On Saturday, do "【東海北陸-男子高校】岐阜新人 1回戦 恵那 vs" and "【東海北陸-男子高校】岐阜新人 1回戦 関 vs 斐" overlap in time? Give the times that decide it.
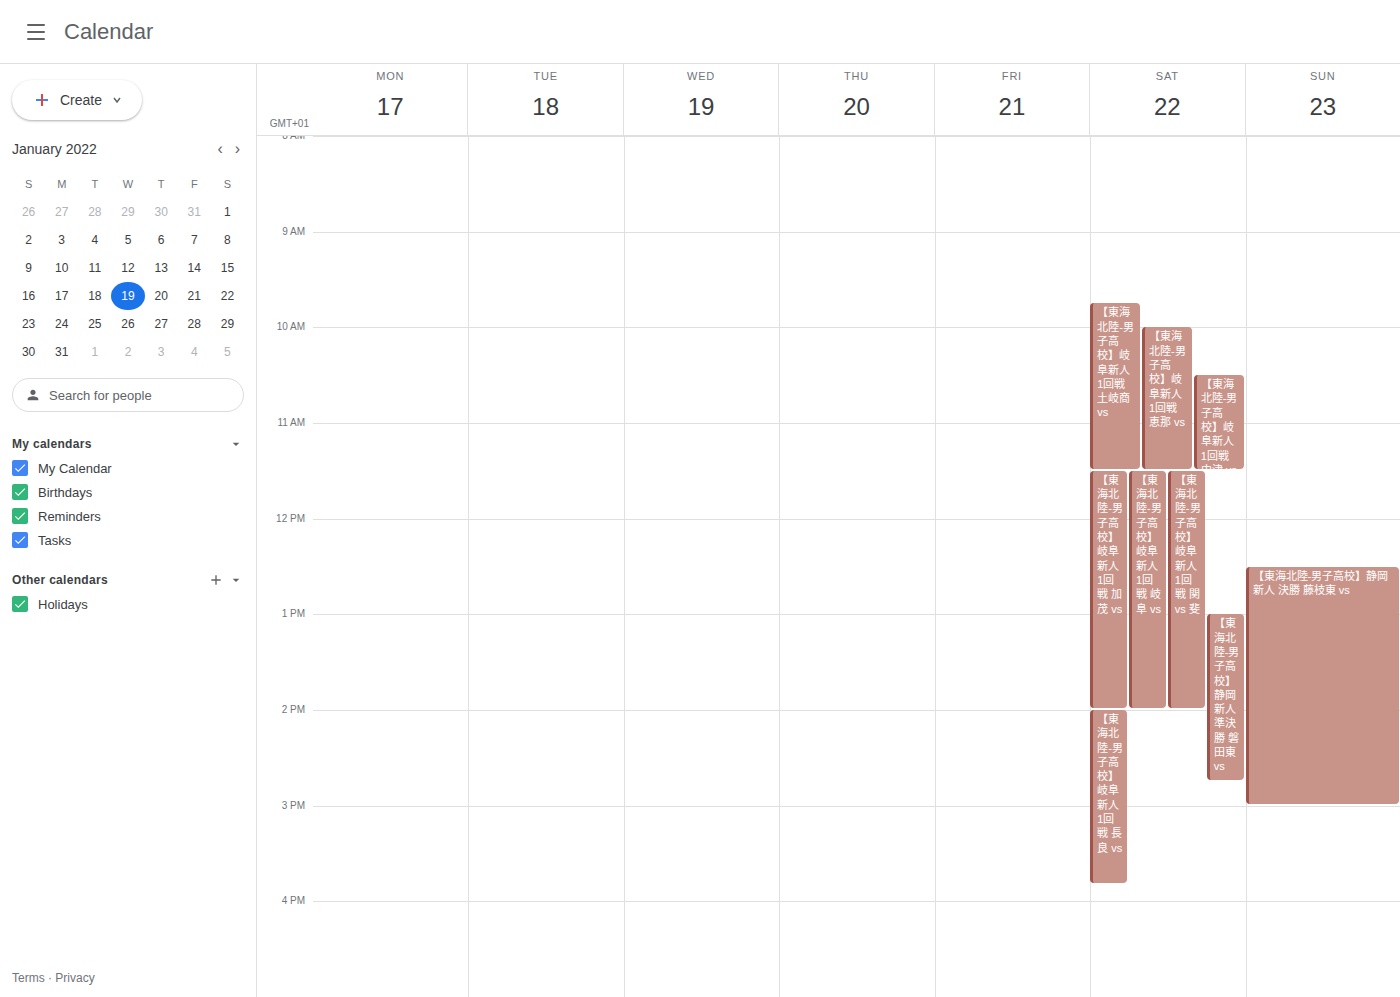
"【東海北陸-男子高校】岐阜新人 1回戦 恵那 vs" ends at 11:30 AM, exactly when "【東海北陸-男子高校】岐阜新人 1回戦 関 vs 斐" starts -- they touch but do not overlap.